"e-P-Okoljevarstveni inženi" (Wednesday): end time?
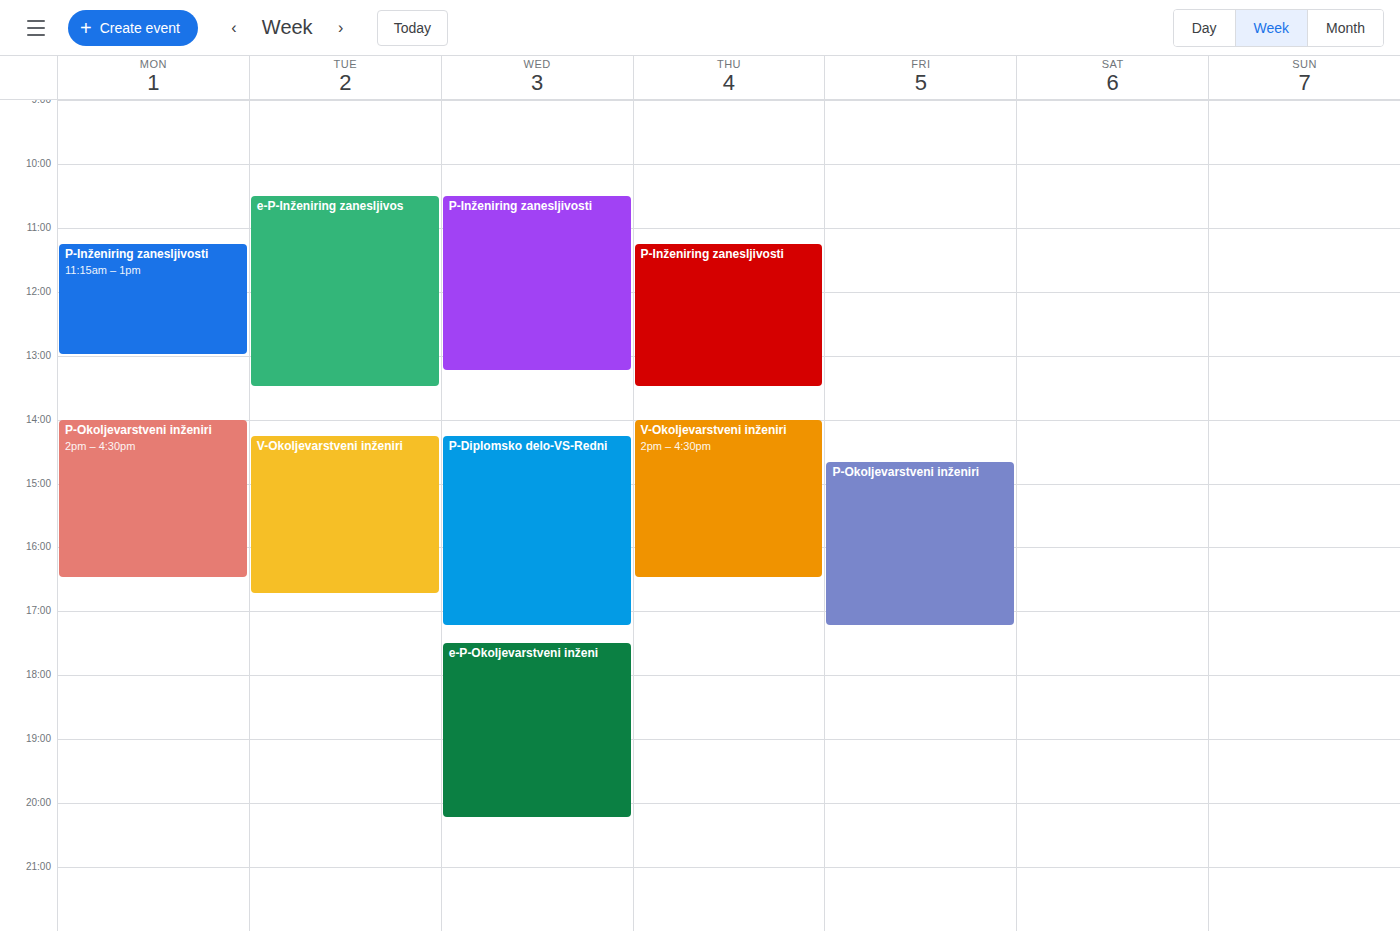
8:15 PM